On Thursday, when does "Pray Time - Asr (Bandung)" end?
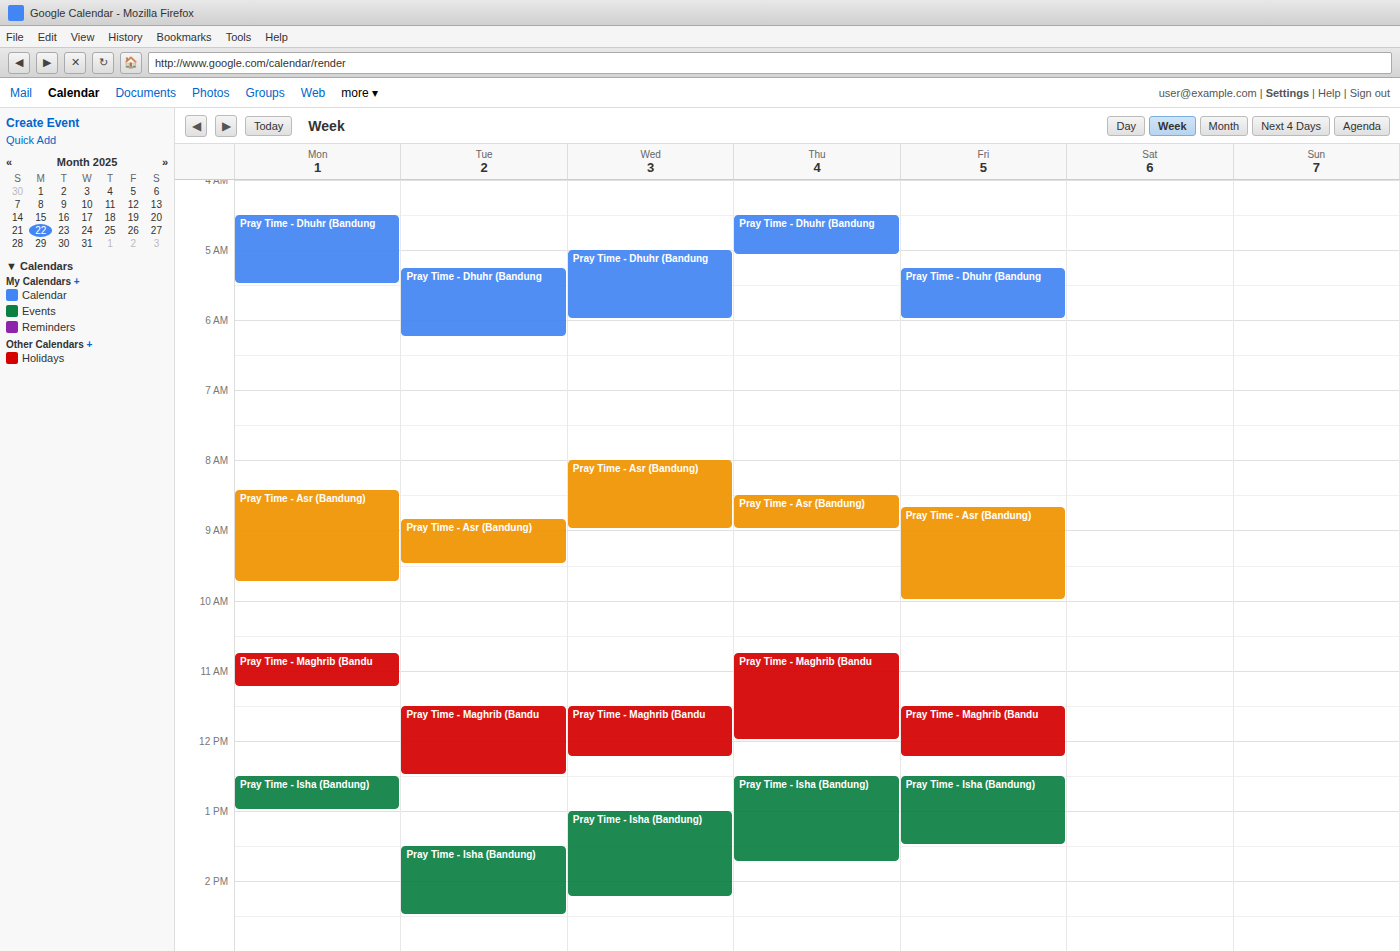
9:00 AM